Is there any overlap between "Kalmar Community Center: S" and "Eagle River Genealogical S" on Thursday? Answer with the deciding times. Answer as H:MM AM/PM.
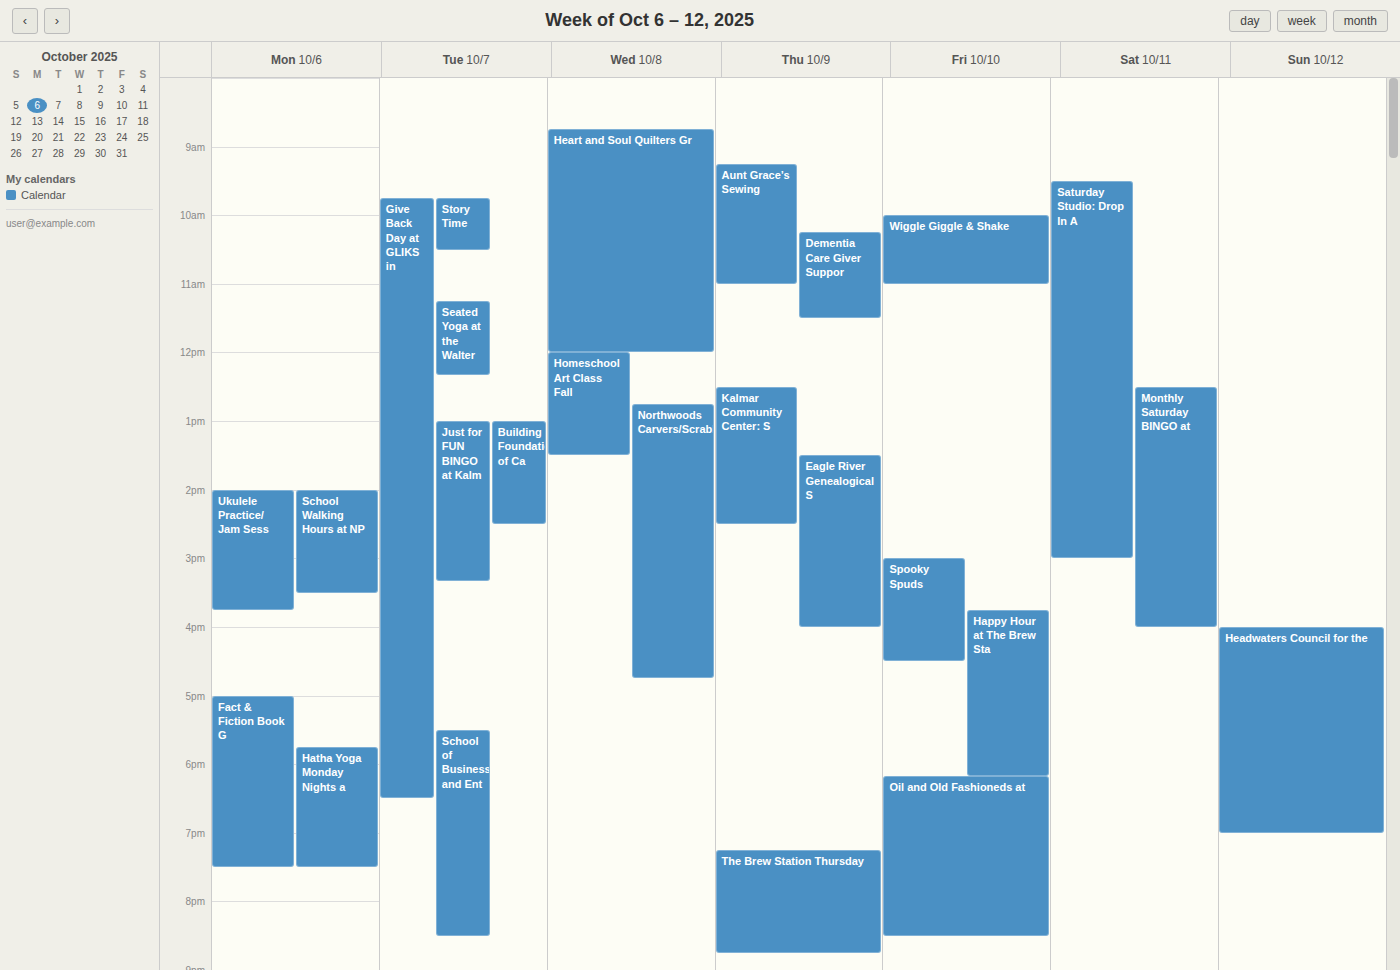
"Eagle River Genealogical S" starts at 1:30 PM, before "Kalmar Community Center: S" ends at 2:30 PM -- they overlap.